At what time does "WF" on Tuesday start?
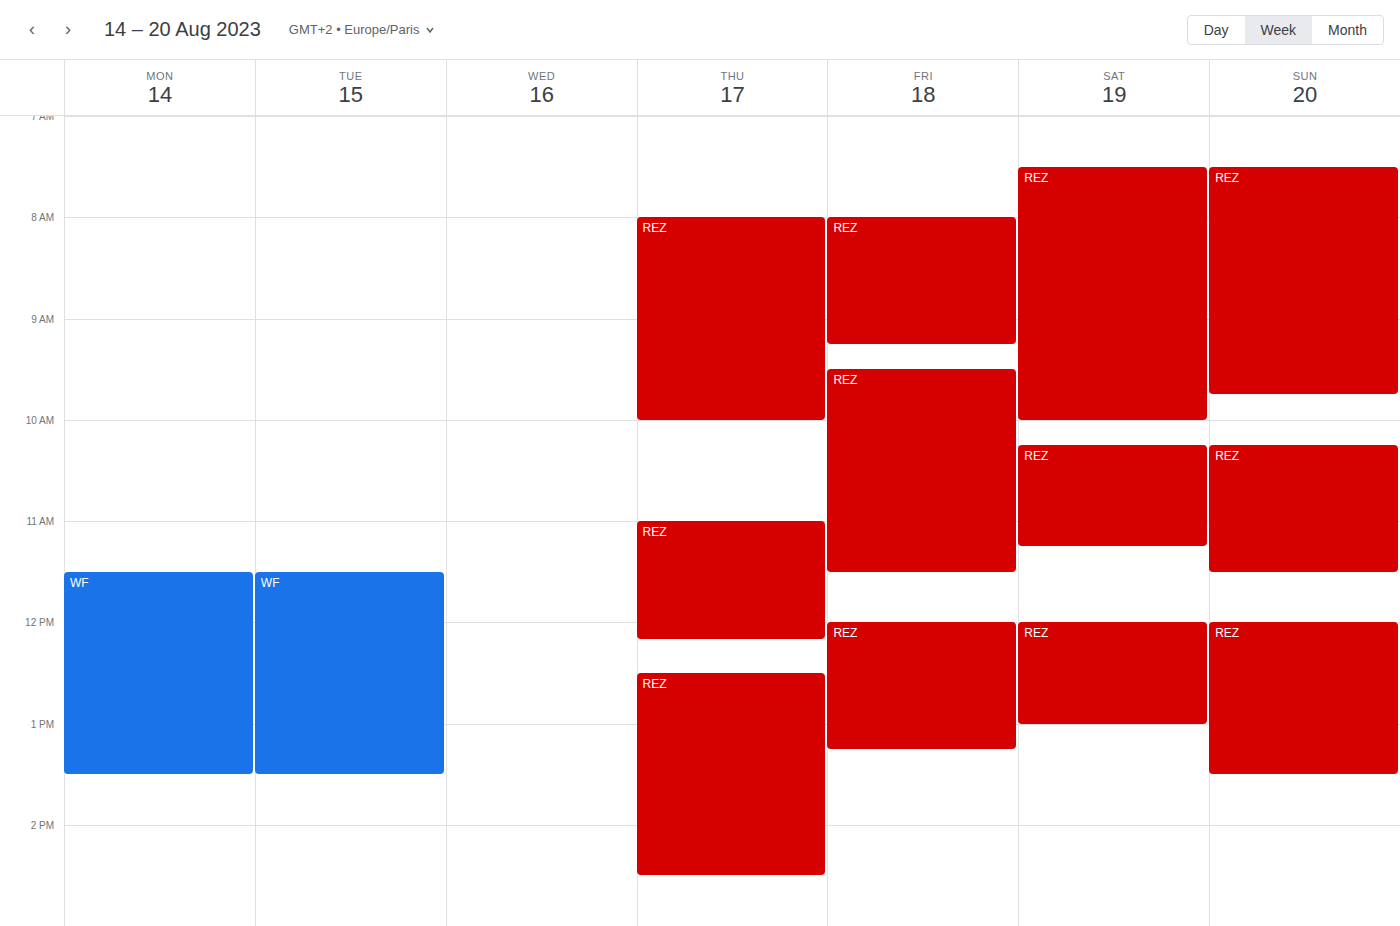
11:30 AM